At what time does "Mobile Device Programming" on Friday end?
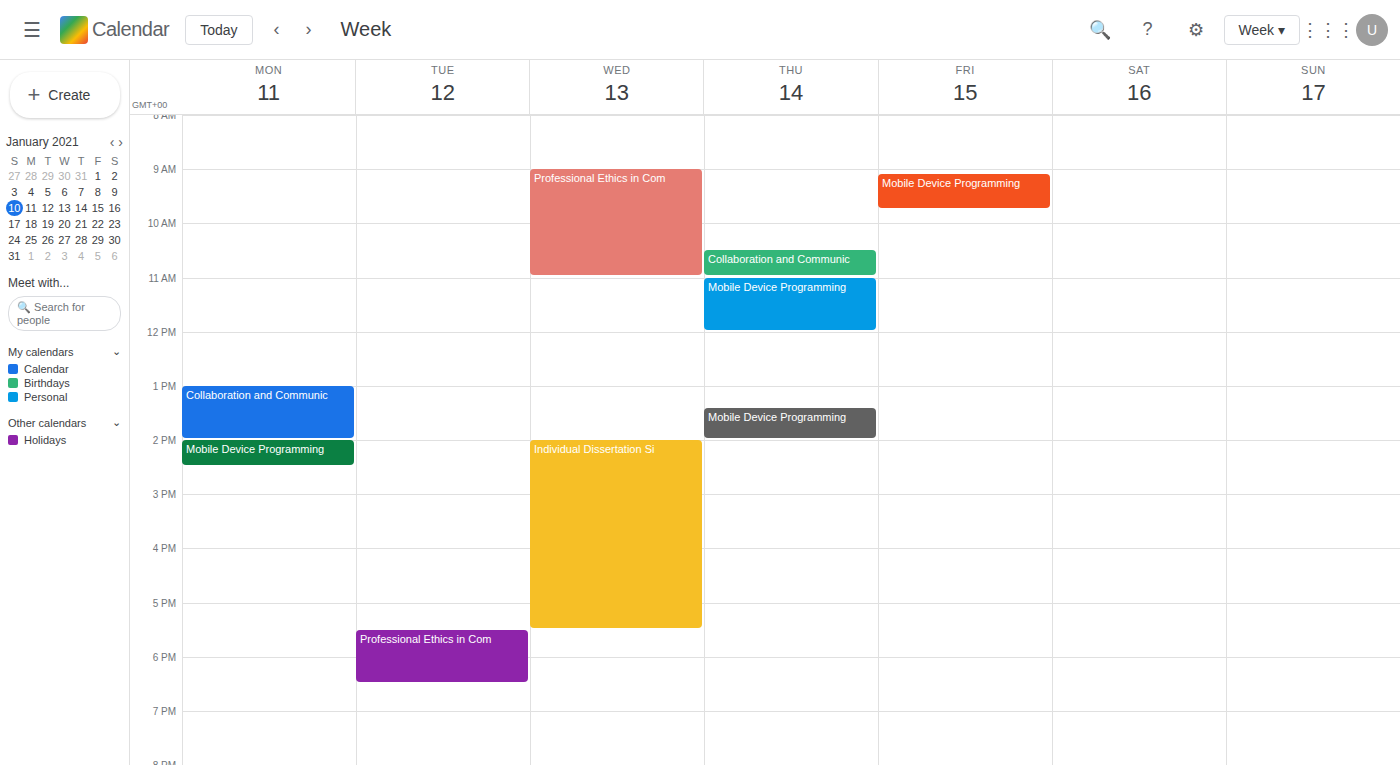
9:45 AM